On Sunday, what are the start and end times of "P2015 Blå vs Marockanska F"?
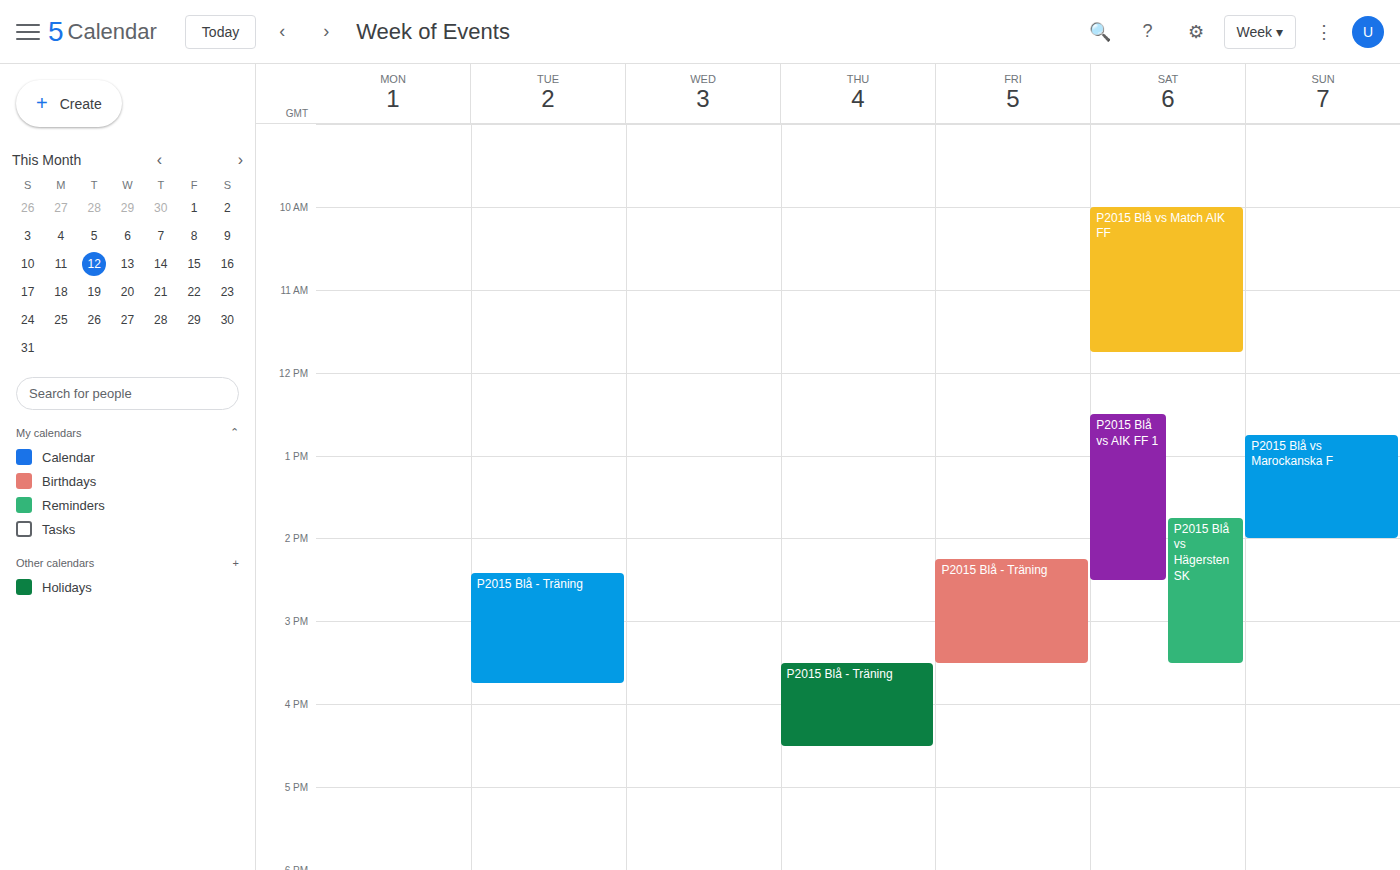
12:45 PM to 2:00 PM